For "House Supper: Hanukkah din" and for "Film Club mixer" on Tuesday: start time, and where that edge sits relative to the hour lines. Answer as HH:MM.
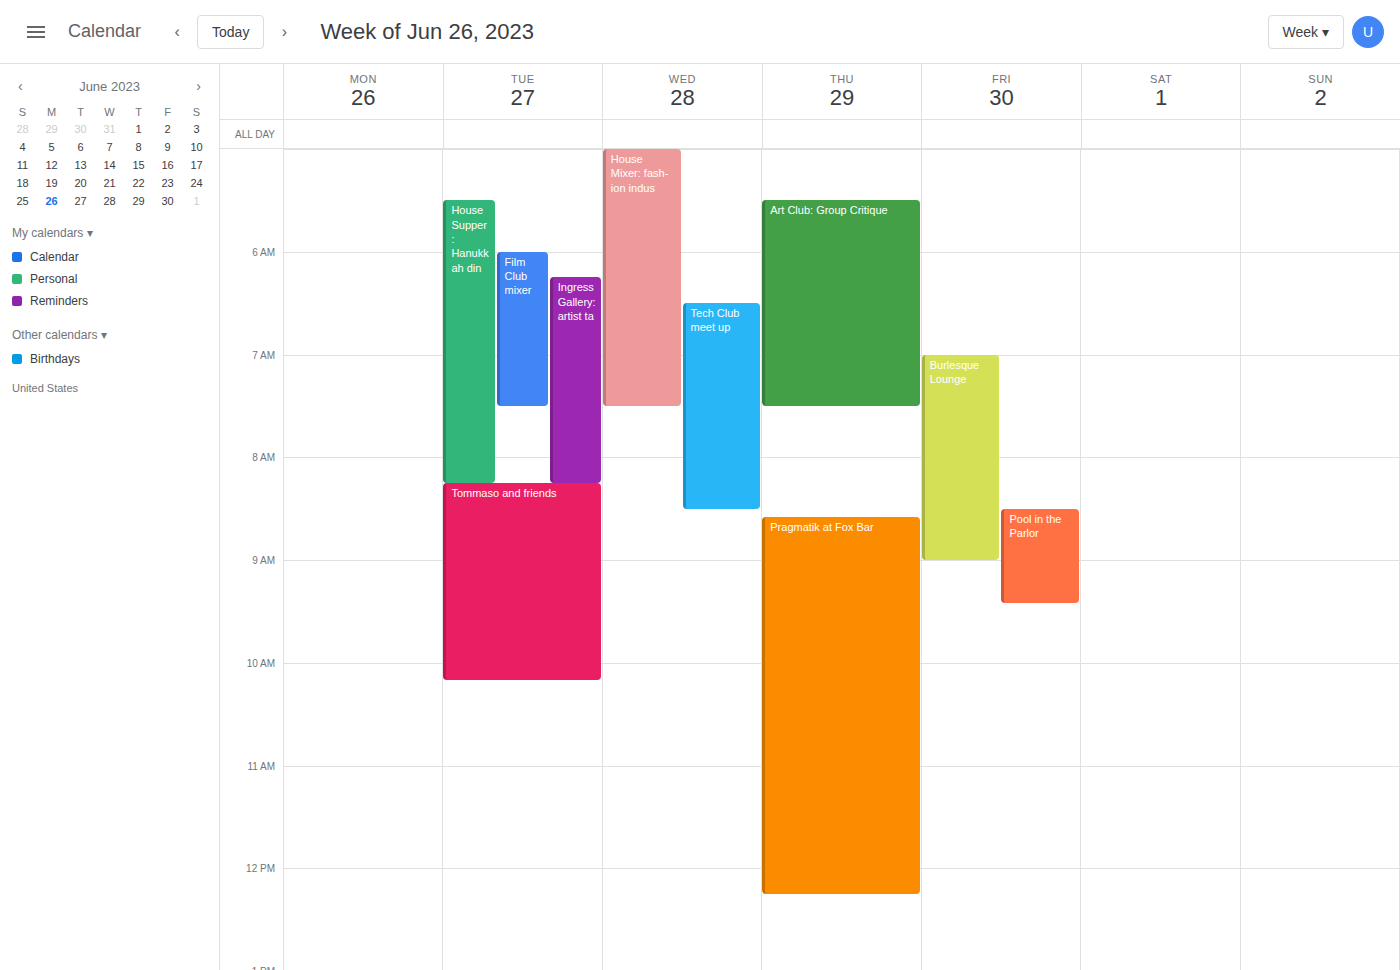
"House Supper: Hanukkah din": 05:30, halfway between the 05:00 and 06:00 lines. "Film Club mixer": 06:00, exactly on the 06:00 line.